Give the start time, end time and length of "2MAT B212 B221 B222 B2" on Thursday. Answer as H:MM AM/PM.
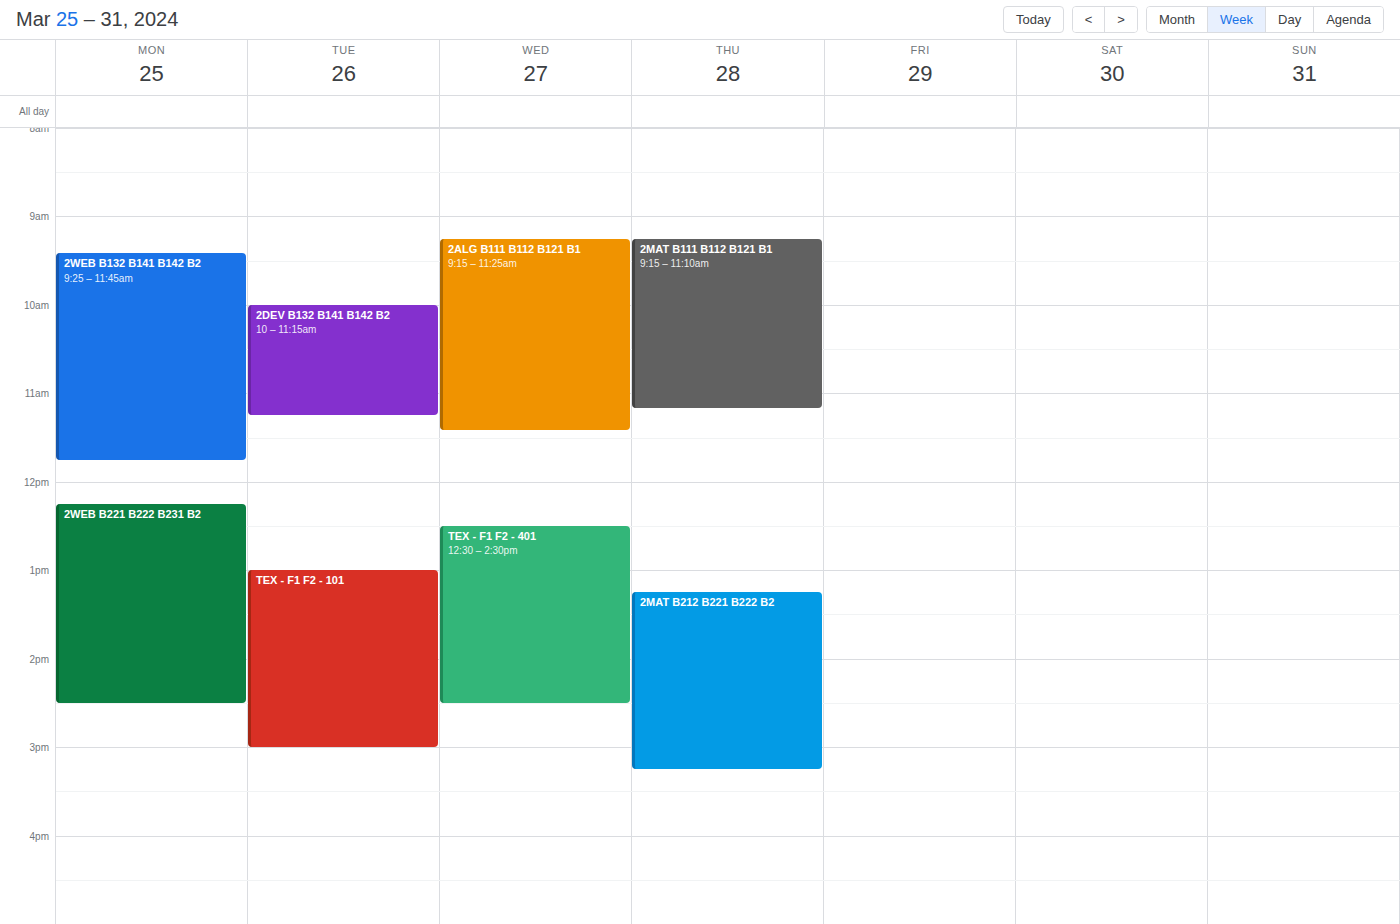
1:15 PM to 3:15 PM, 2 hours